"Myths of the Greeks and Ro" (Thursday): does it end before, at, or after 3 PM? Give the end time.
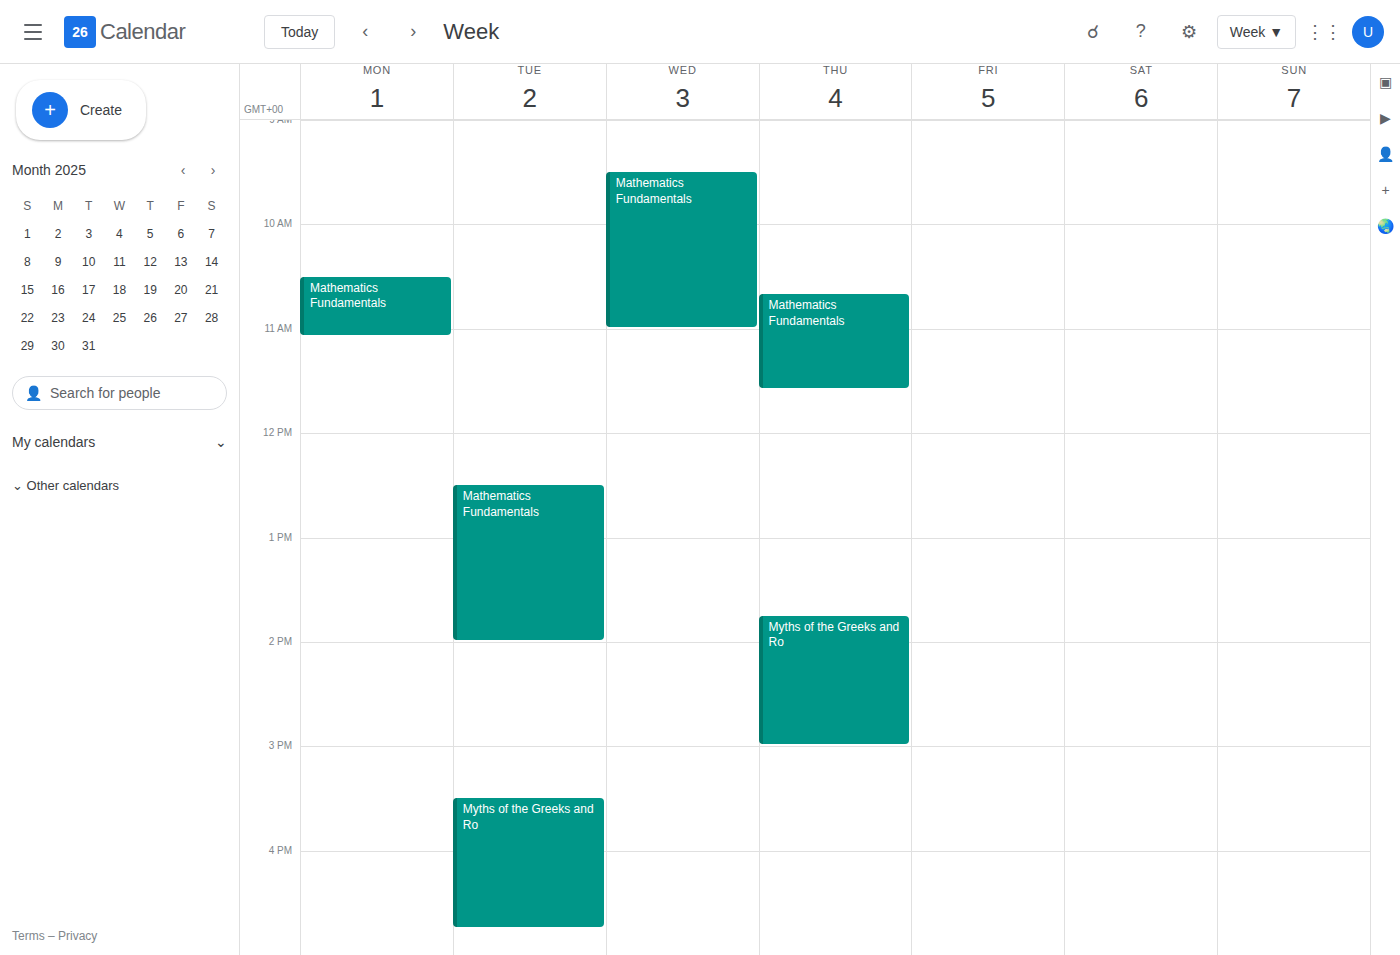
3:00 PM -- exactly at 3 PM, on the 3 PM line.